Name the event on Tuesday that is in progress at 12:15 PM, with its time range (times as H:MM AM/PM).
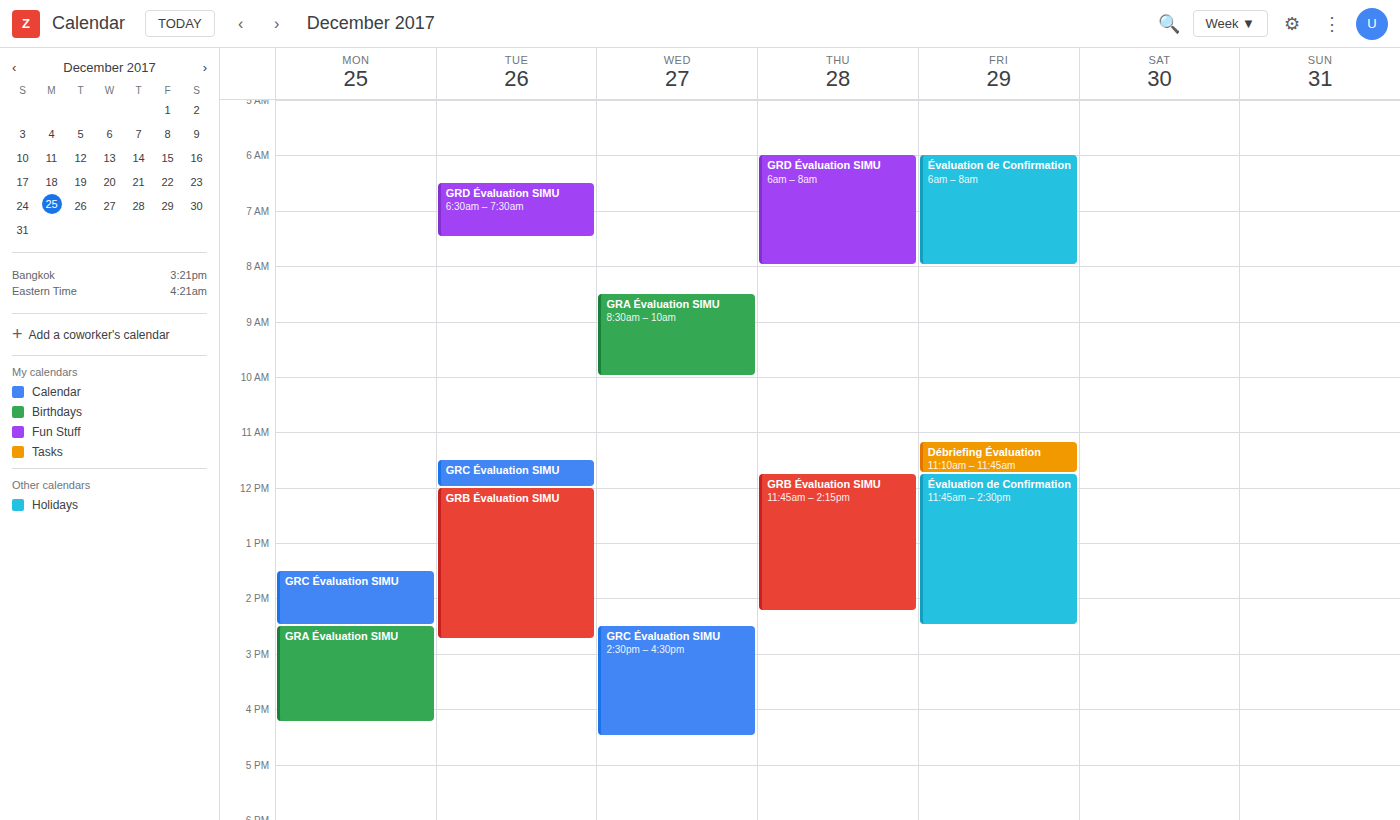
"GRB Évaluation SIMU", 12:00 PM to 2:45 PM